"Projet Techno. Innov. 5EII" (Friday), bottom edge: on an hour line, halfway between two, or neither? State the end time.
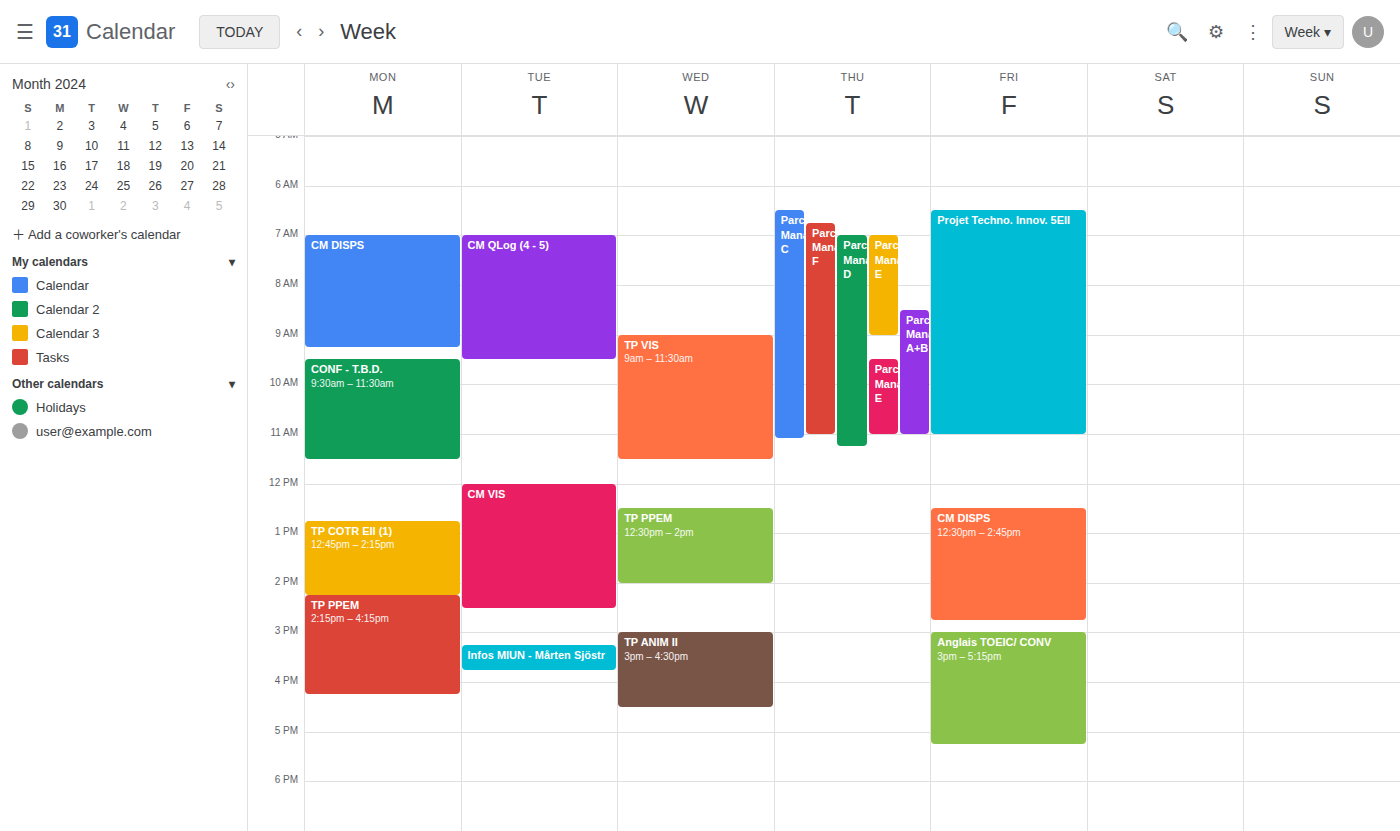
11:00 -- exactly on the 11:00 line.